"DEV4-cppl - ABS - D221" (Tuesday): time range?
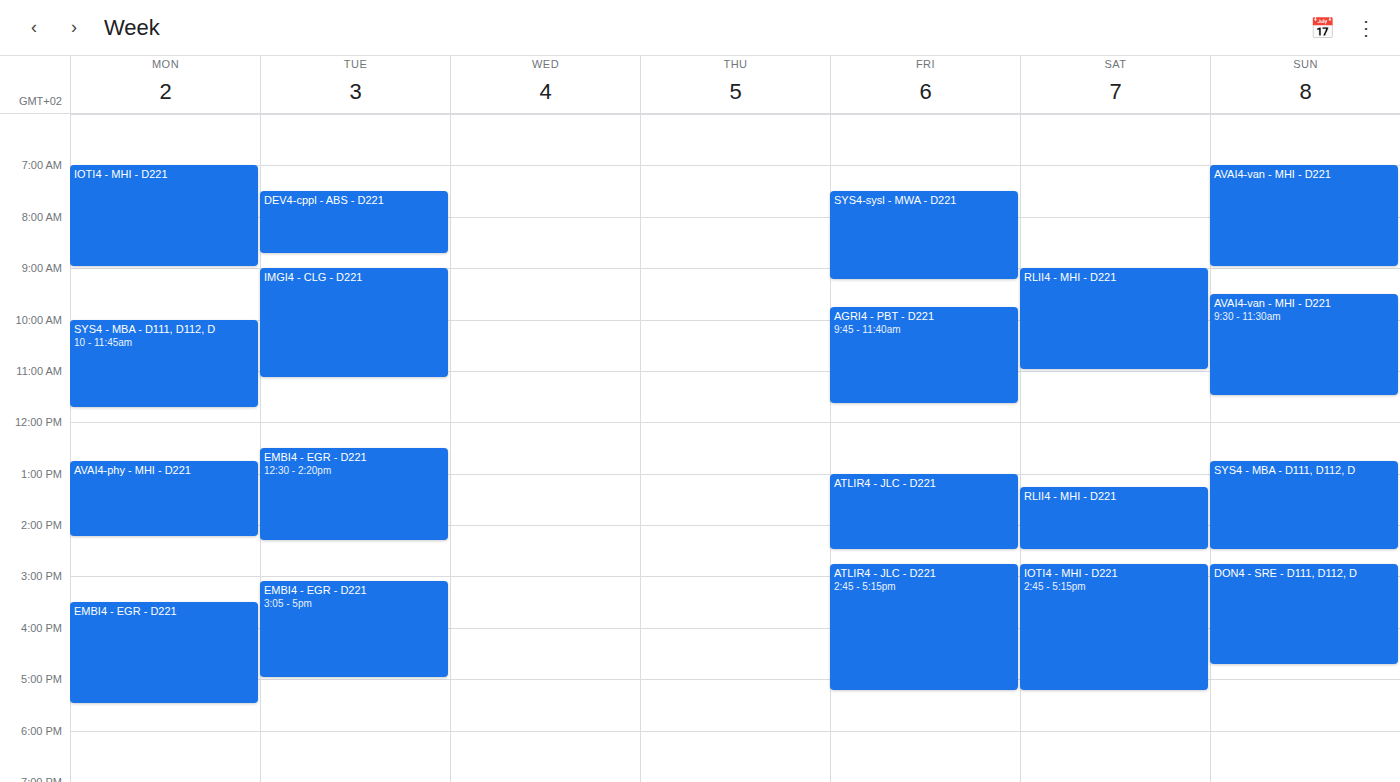
7:30 AM to 8:45 AM